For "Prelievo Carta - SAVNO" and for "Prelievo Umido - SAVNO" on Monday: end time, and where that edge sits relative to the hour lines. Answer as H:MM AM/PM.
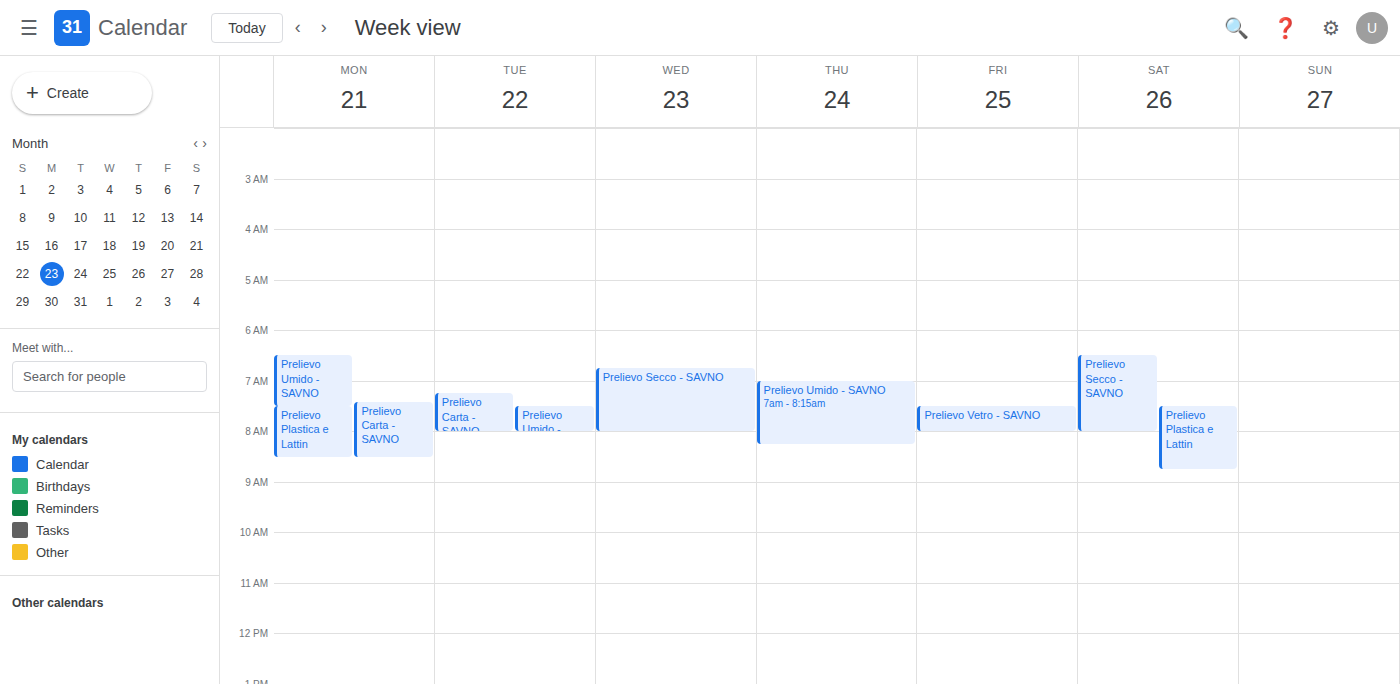
"Prelievo Carta - SAVNO": 8:30 AM, halfway between the 8 AM and 9 AM lines. "Prelievo Umido - SAVNO": 7:30 AM, halfway between the 7 AM and 8 AM lines.